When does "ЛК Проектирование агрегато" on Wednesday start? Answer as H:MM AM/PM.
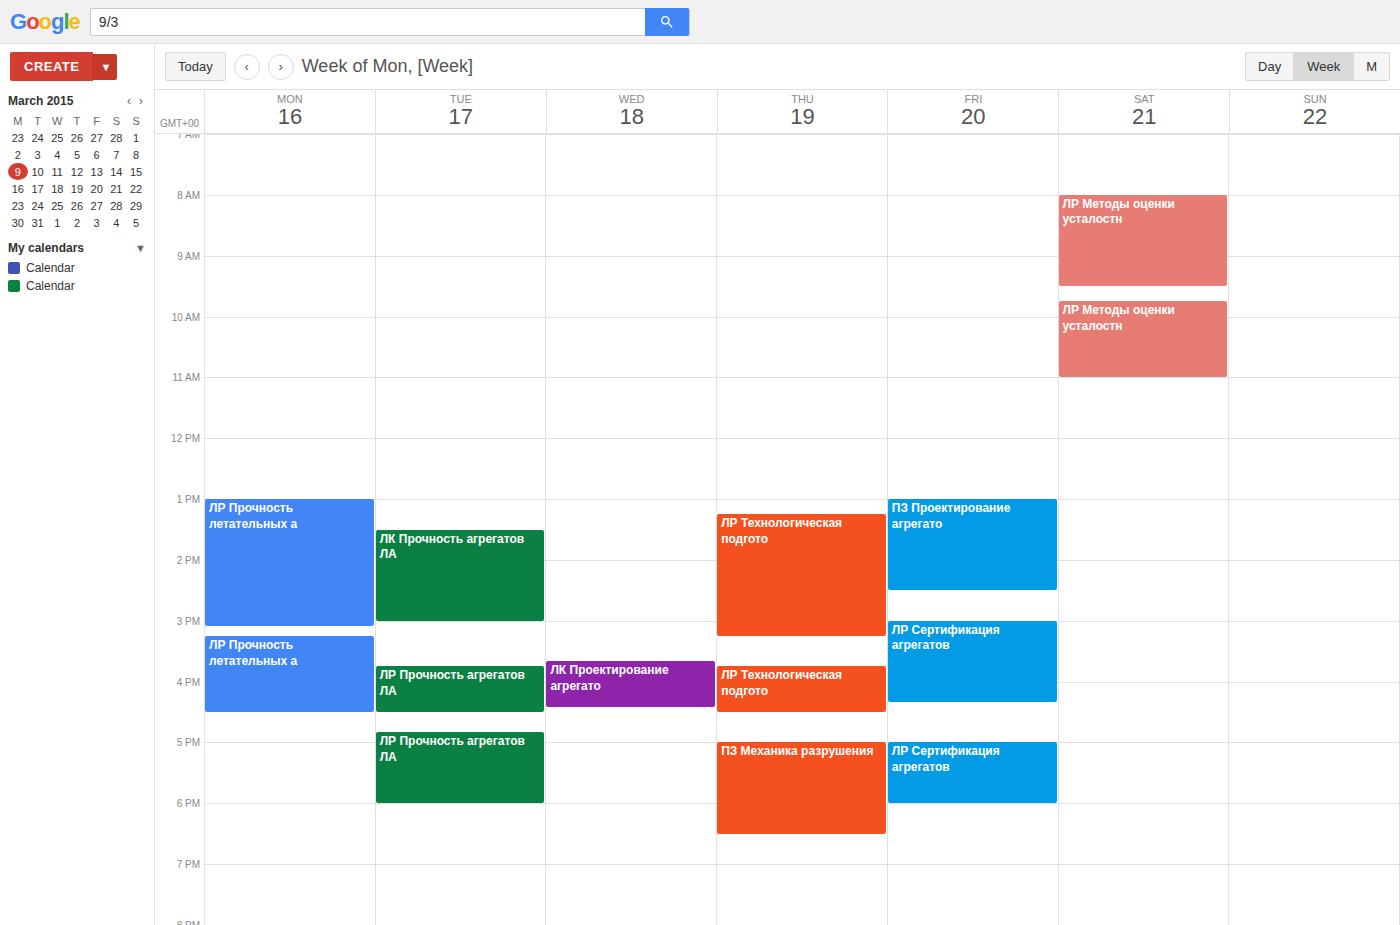
3:40 PM